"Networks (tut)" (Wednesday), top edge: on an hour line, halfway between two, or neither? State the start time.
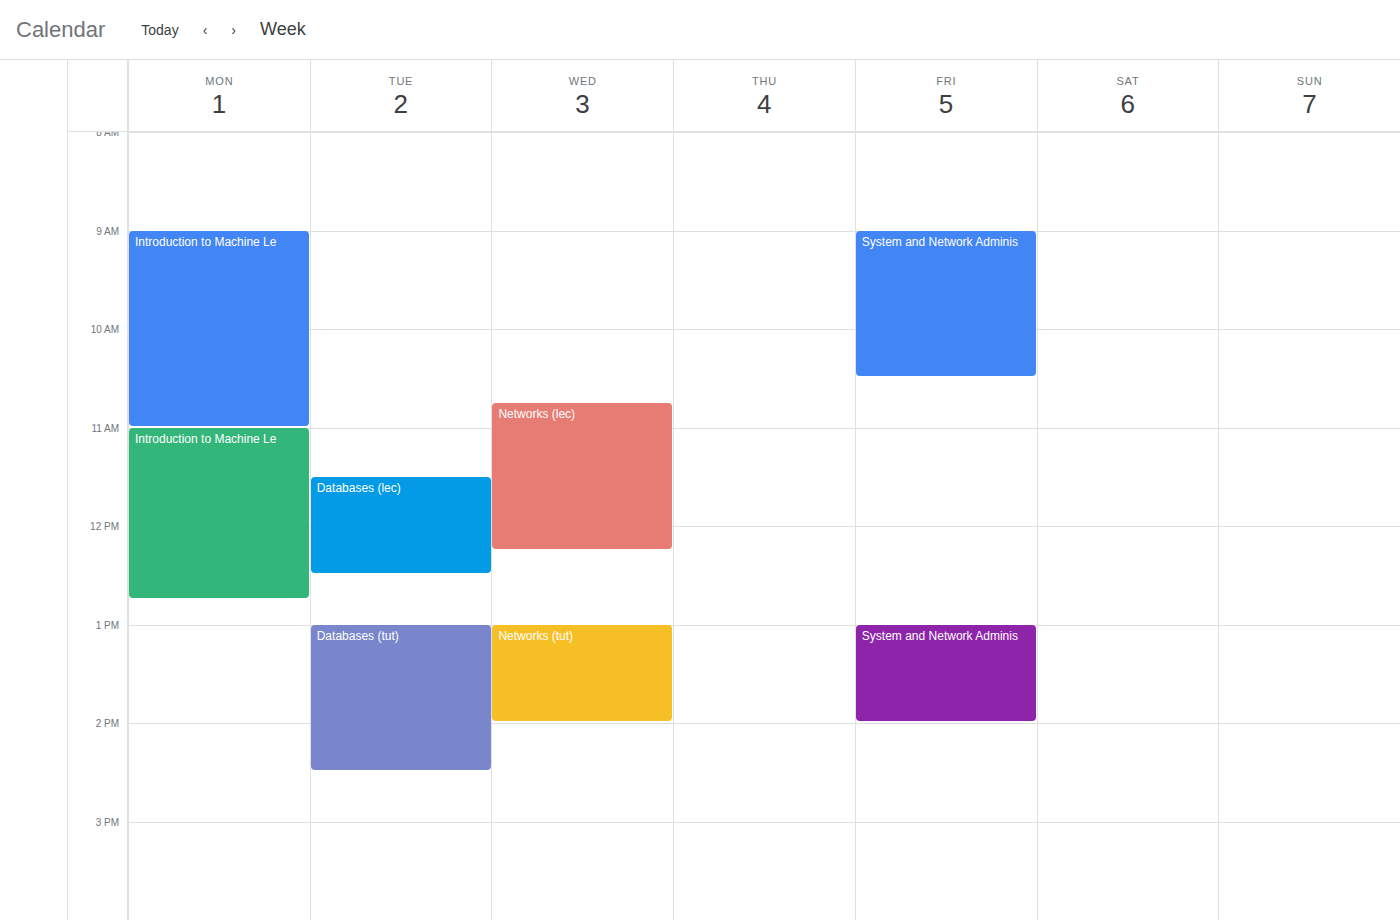
1:00 PM -- exactly on the 1 PM line.